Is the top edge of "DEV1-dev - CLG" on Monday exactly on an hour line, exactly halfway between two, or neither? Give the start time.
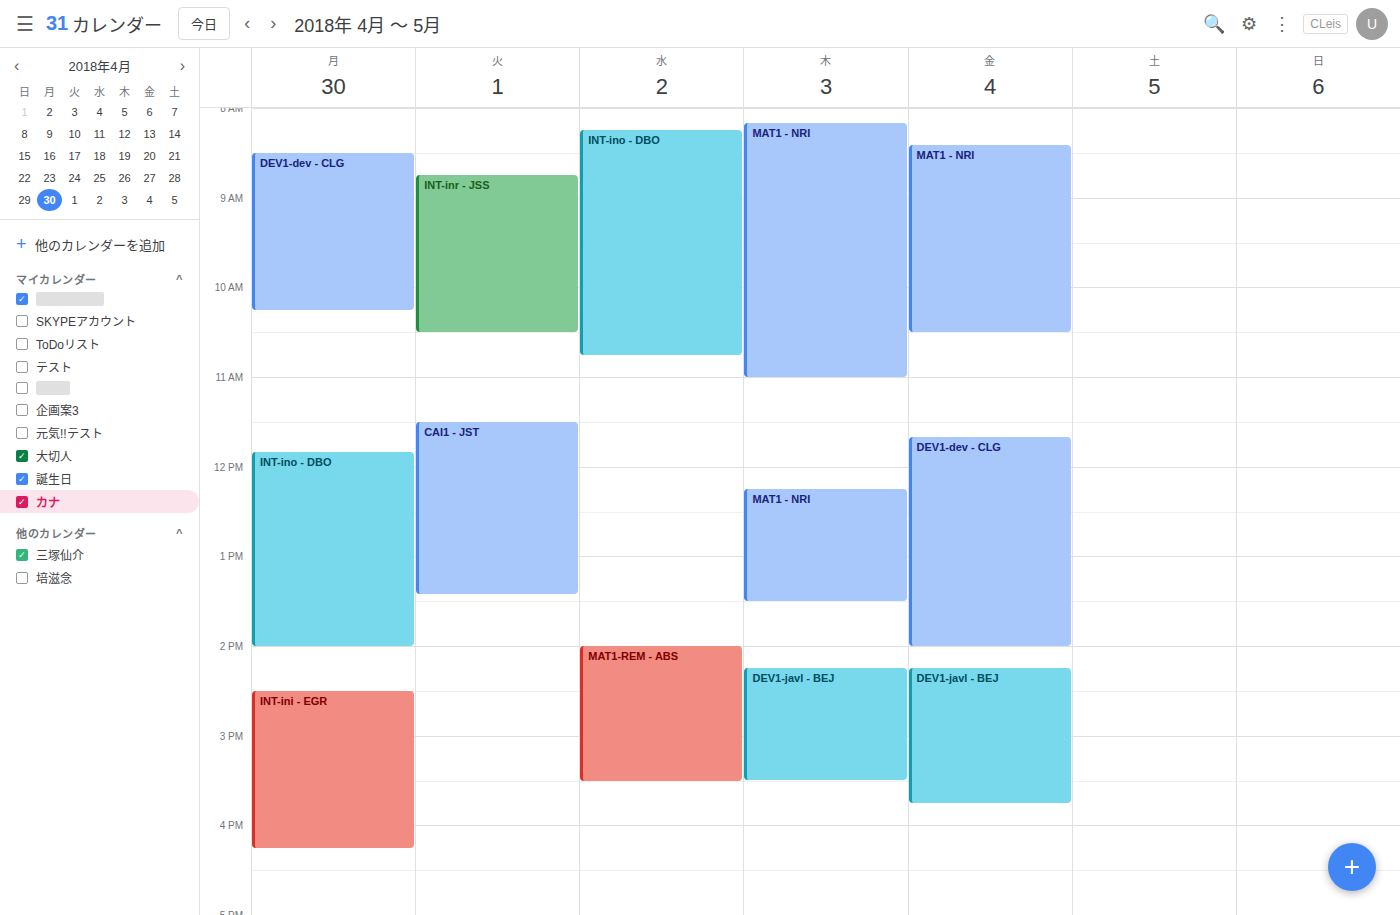
8:30 AM -- halfway between the 8 AM and 9 AM lines.